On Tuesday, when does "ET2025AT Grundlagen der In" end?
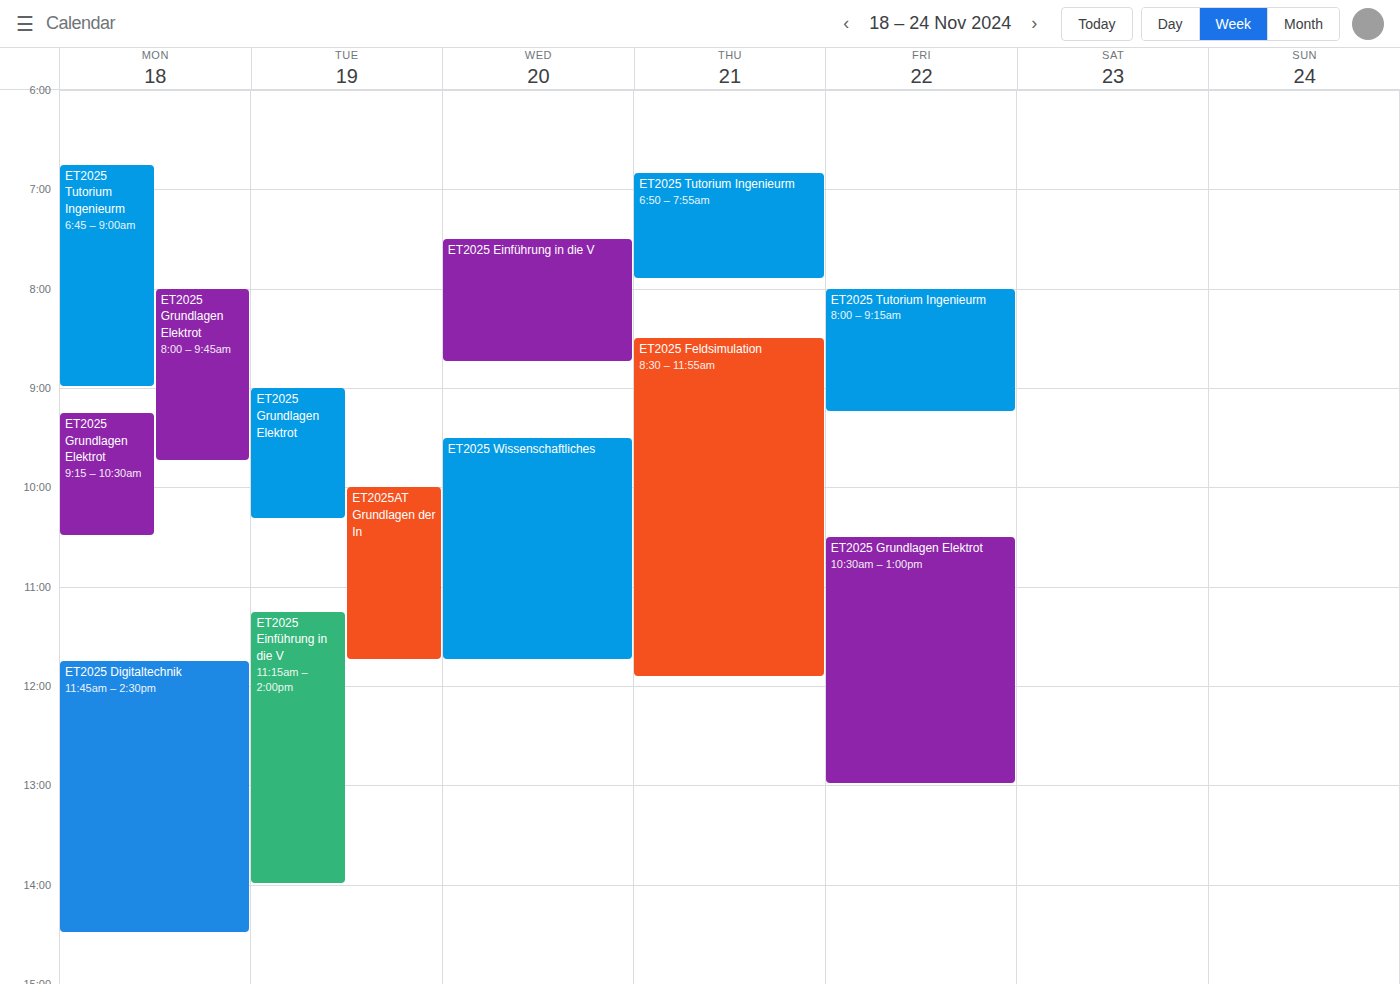
11:45 AM